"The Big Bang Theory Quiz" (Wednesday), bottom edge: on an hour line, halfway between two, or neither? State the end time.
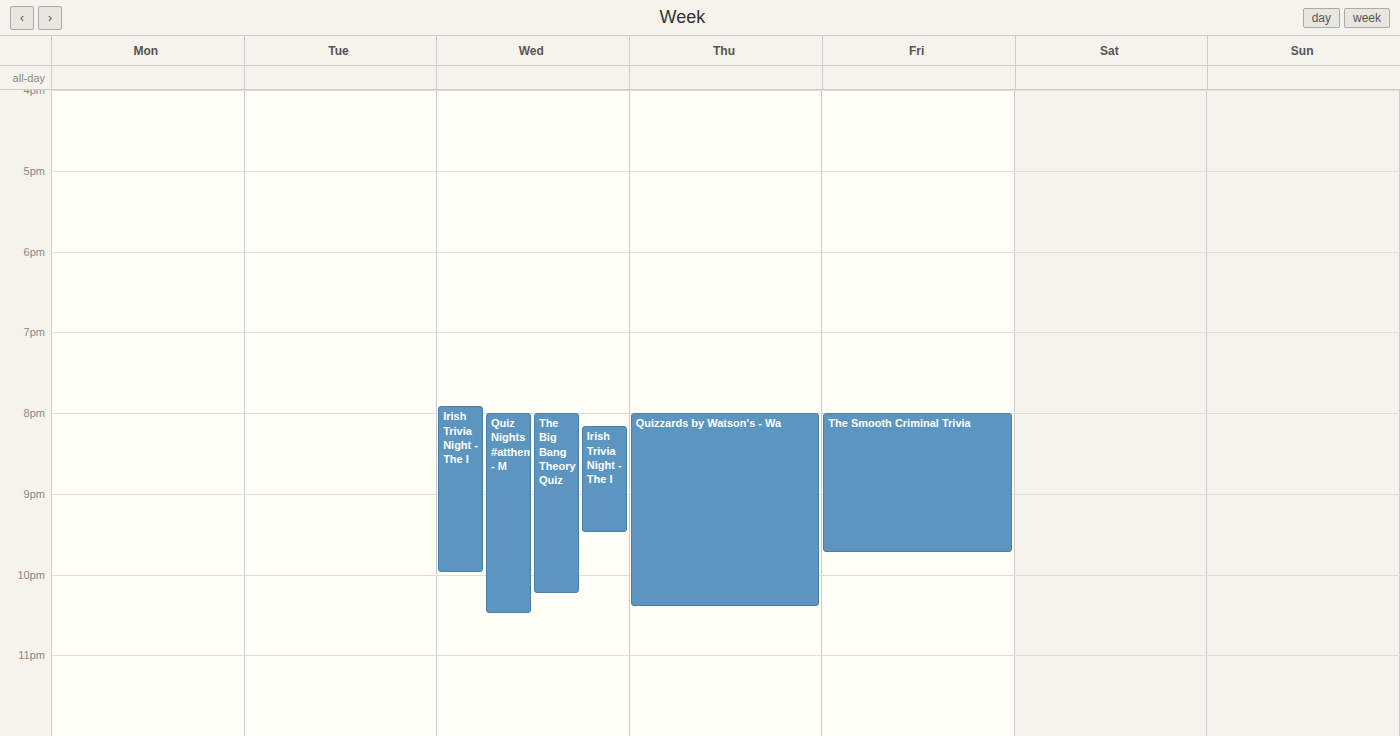
10:15 PM -- neither: a quarter of the way from the 10 PM line to the 11 PM line.